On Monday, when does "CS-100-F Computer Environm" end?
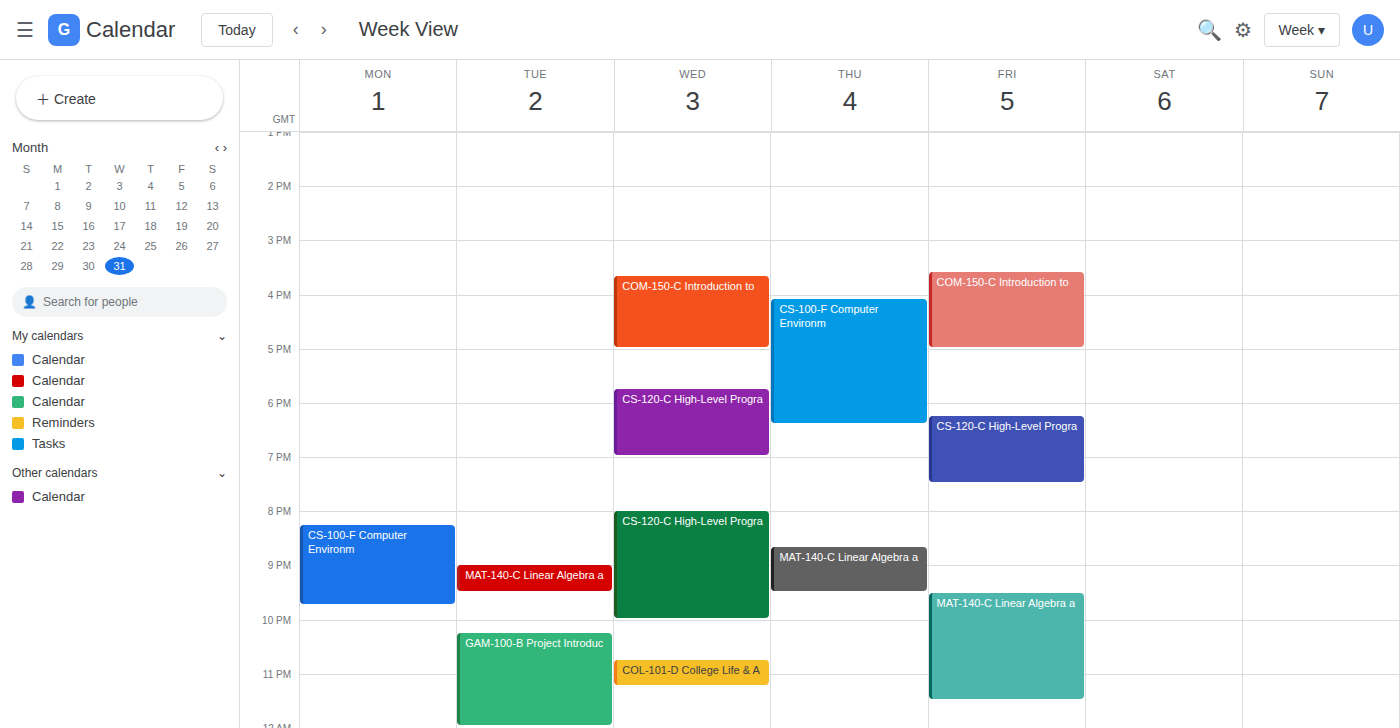
9:45 PM